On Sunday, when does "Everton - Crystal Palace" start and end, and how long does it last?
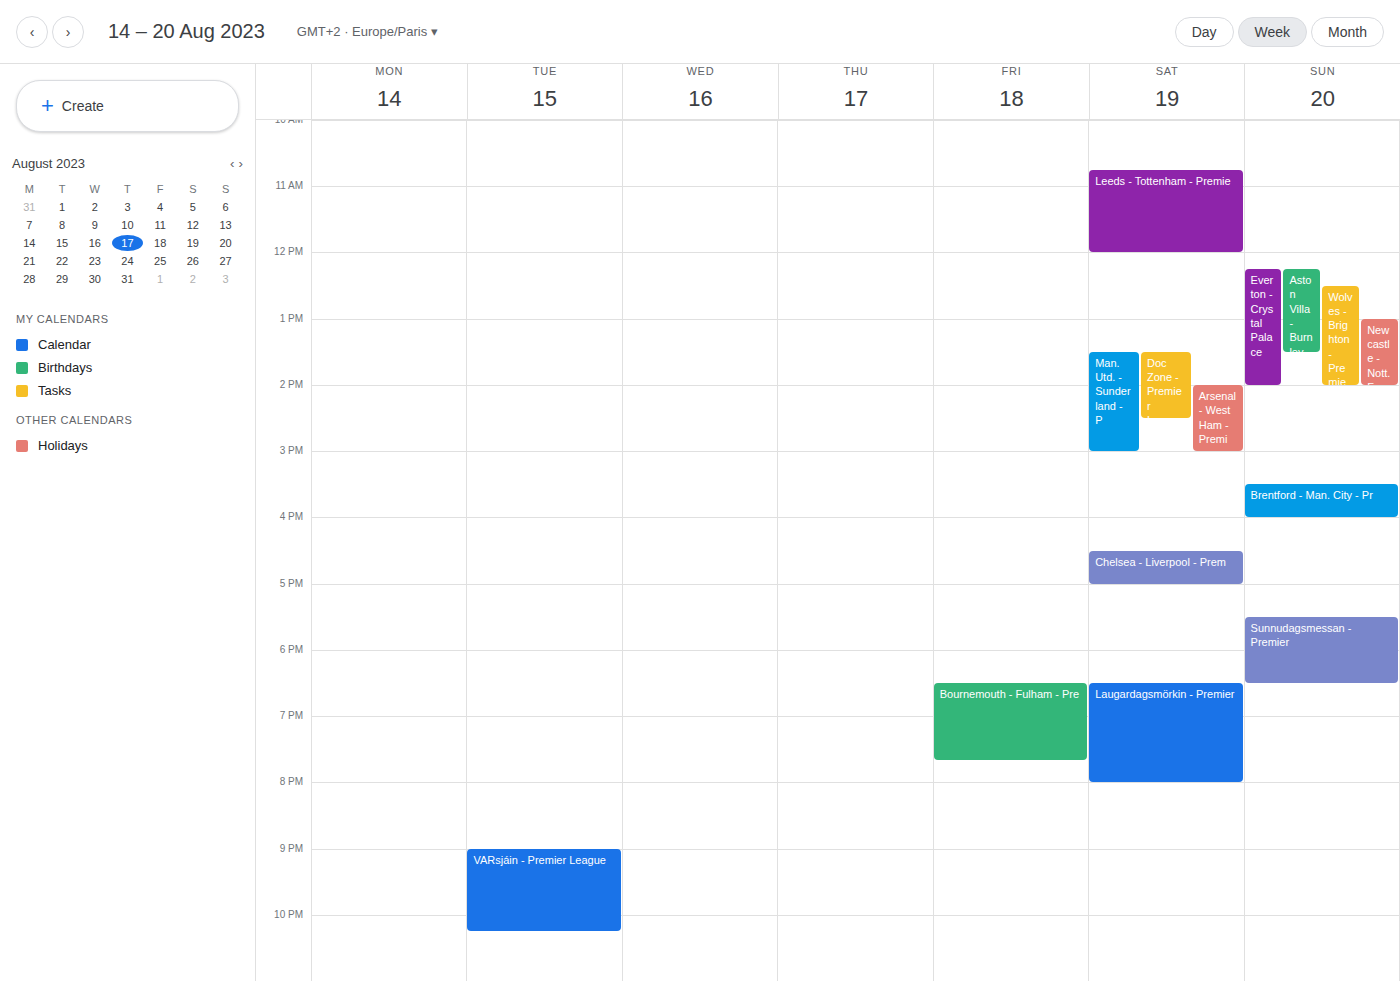
12:15 PM to 2:00 PM, 1 hour 45 minutes